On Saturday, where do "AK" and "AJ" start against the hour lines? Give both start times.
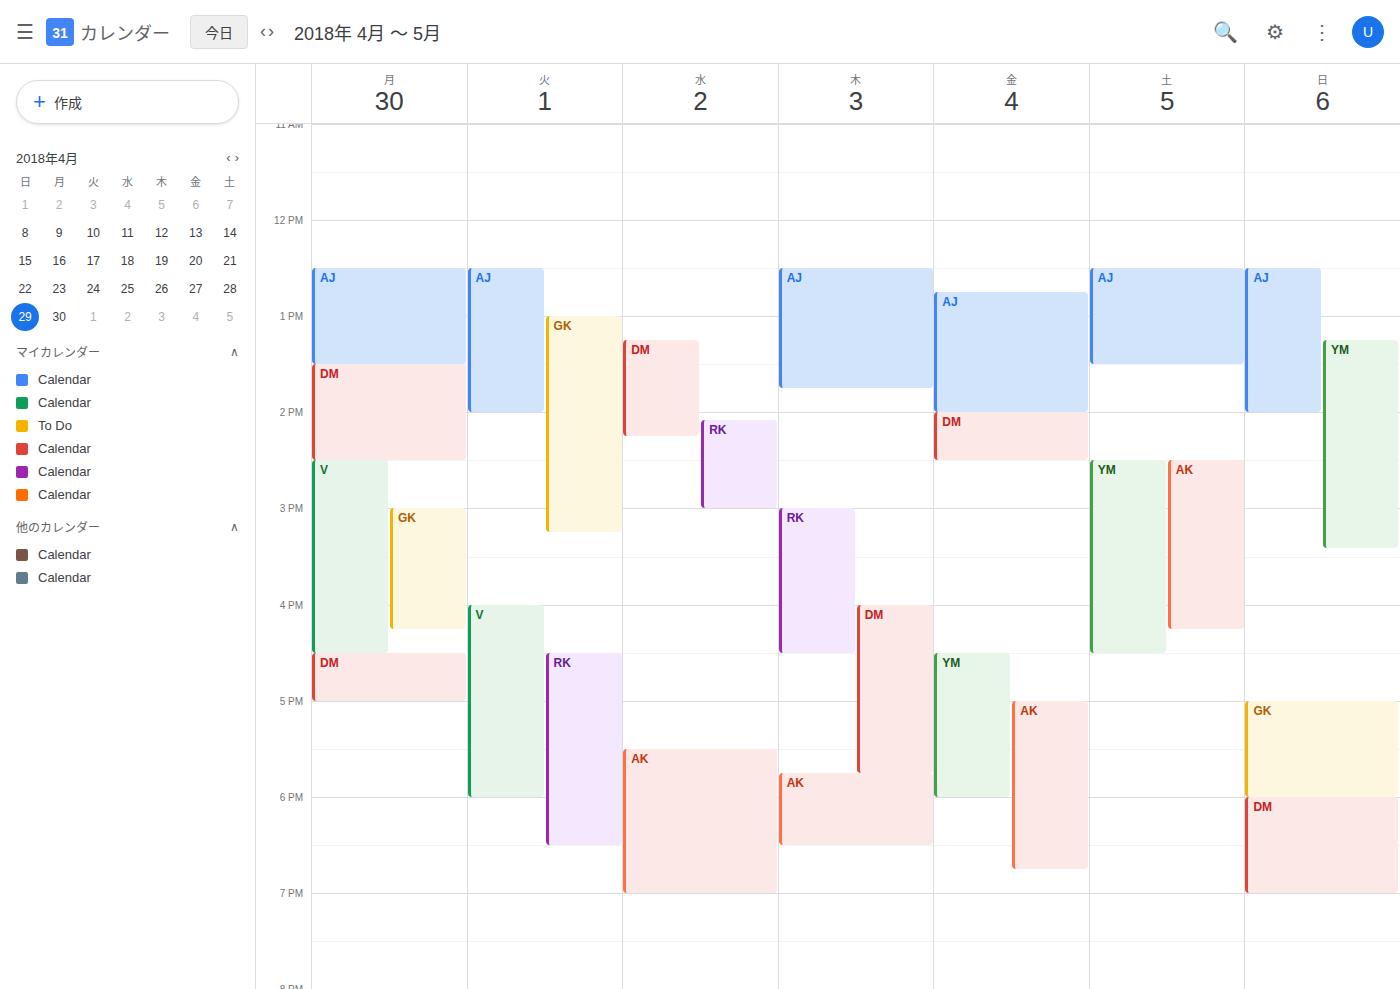
"AK": 2:30 PM, halfway between the 2 PM and 3 PM lines. "AJ": 12:30 PM, halfway between the 12 PM and 1 PM lines.